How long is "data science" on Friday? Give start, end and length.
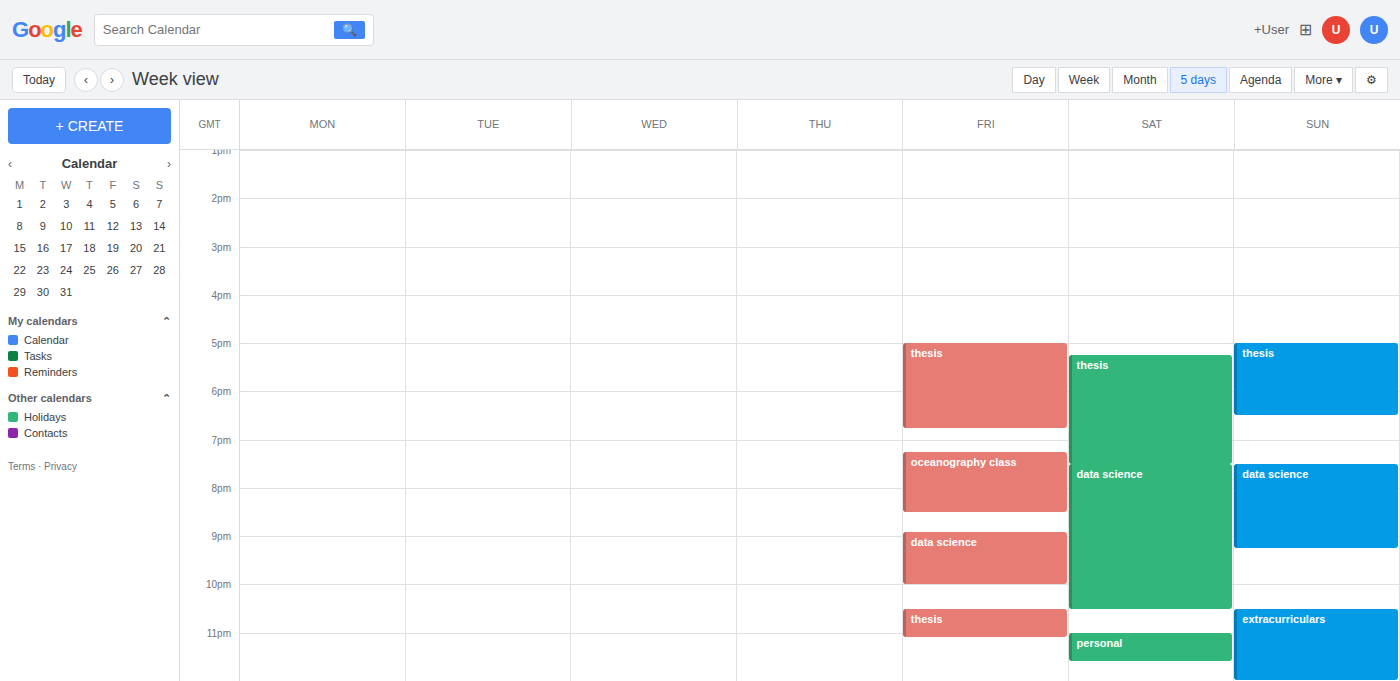
8:55 PM to 10:00 PM, 1 hour 5 minutes